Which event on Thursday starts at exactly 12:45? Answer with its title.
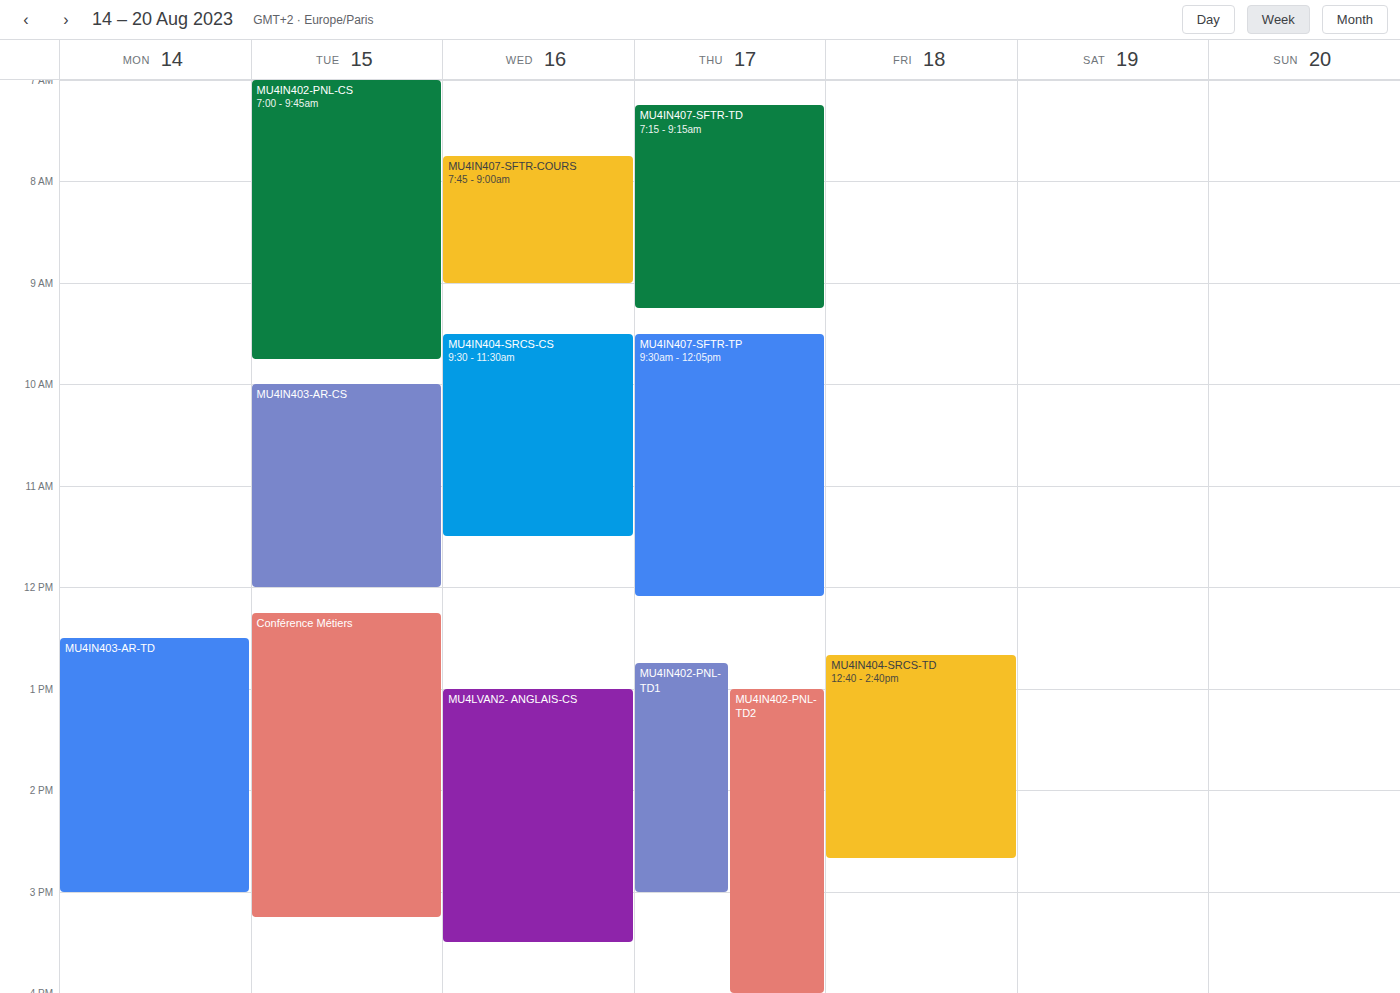
"MU4IN402-PNL-TD1"